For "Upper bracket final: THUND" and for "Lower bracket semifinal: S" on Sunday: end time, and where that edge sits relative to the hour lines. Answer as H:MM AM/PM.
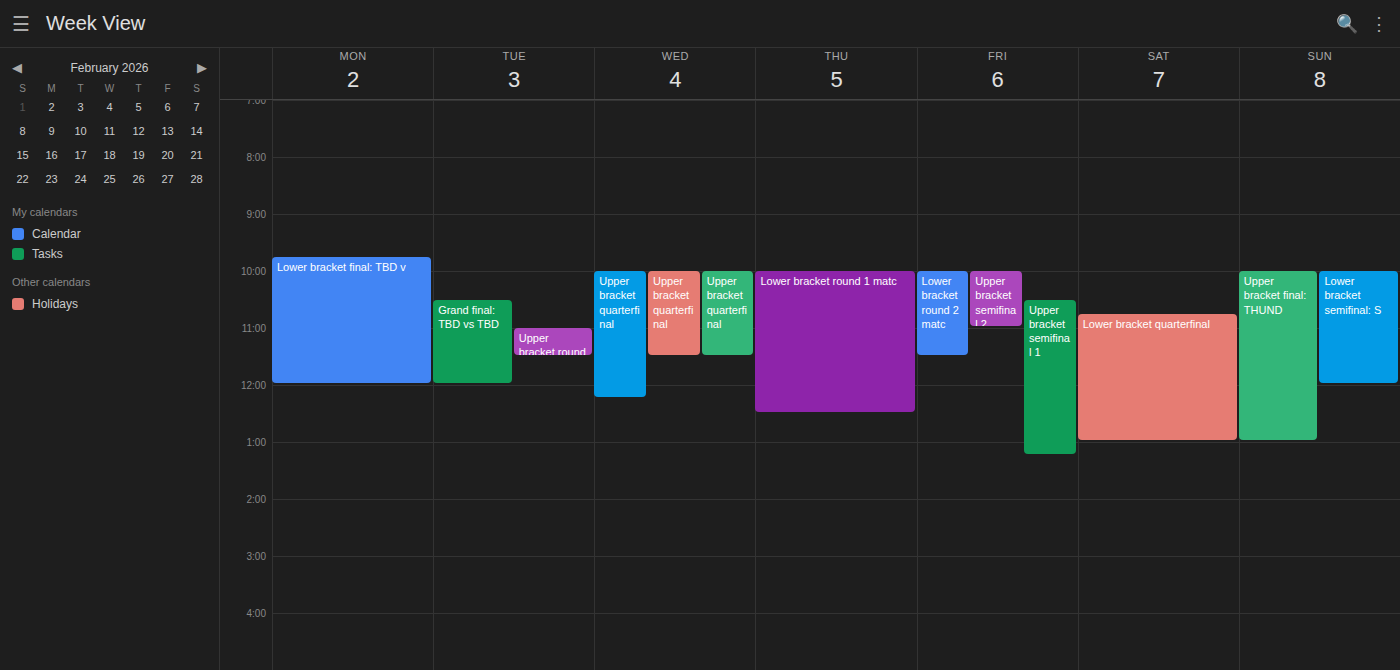
"Upper bracket final: THUND": 1:00 PM, exactly on the 1 PM line. "Lower bracket semifinal: S": 12:00 PM, exactly on the 12 PM line.